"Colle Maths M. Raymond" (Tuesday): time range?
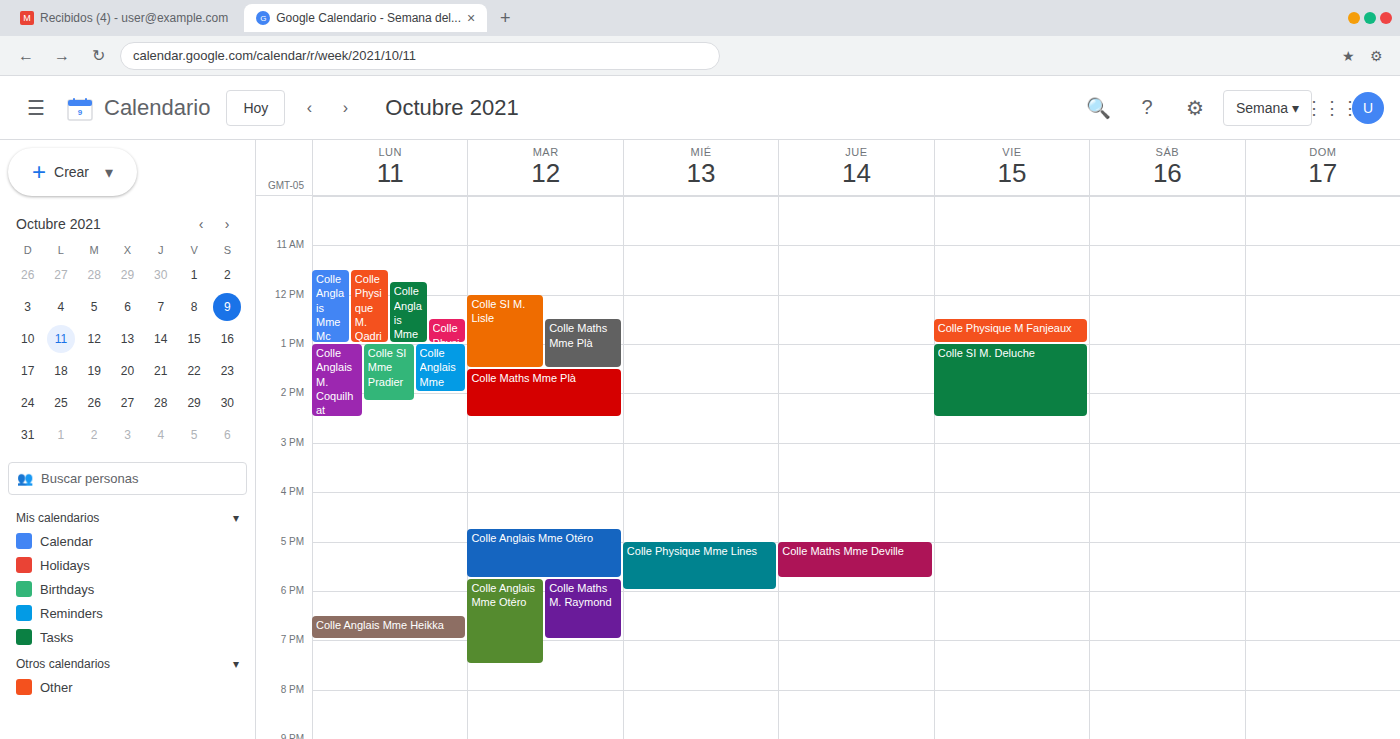
5:45 PM to 7:00 PM